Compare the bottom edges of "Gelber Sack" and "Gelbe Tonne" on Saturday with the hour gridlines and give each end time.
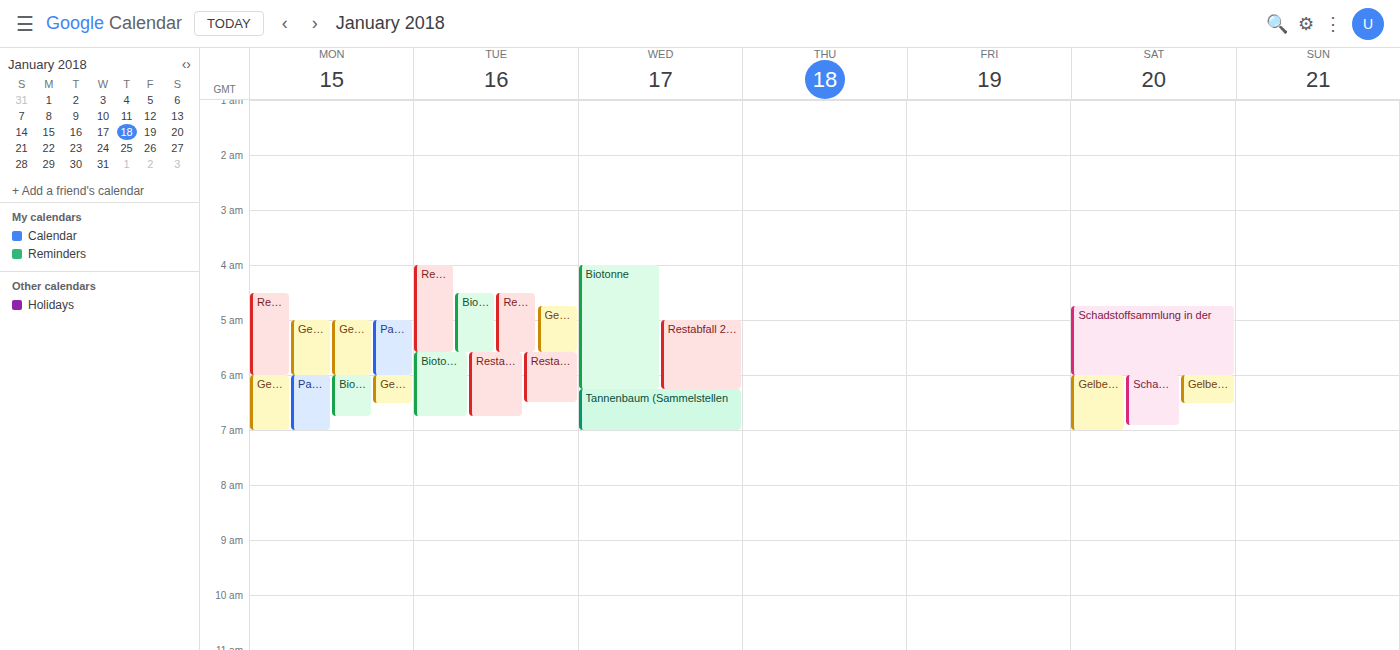
"Gelber Sack": 7:00 AM, exactly on the 7 AM line. "Gelbe Tonne": 6:30 AM, halfway between the 6 AM and 7 AM lines.